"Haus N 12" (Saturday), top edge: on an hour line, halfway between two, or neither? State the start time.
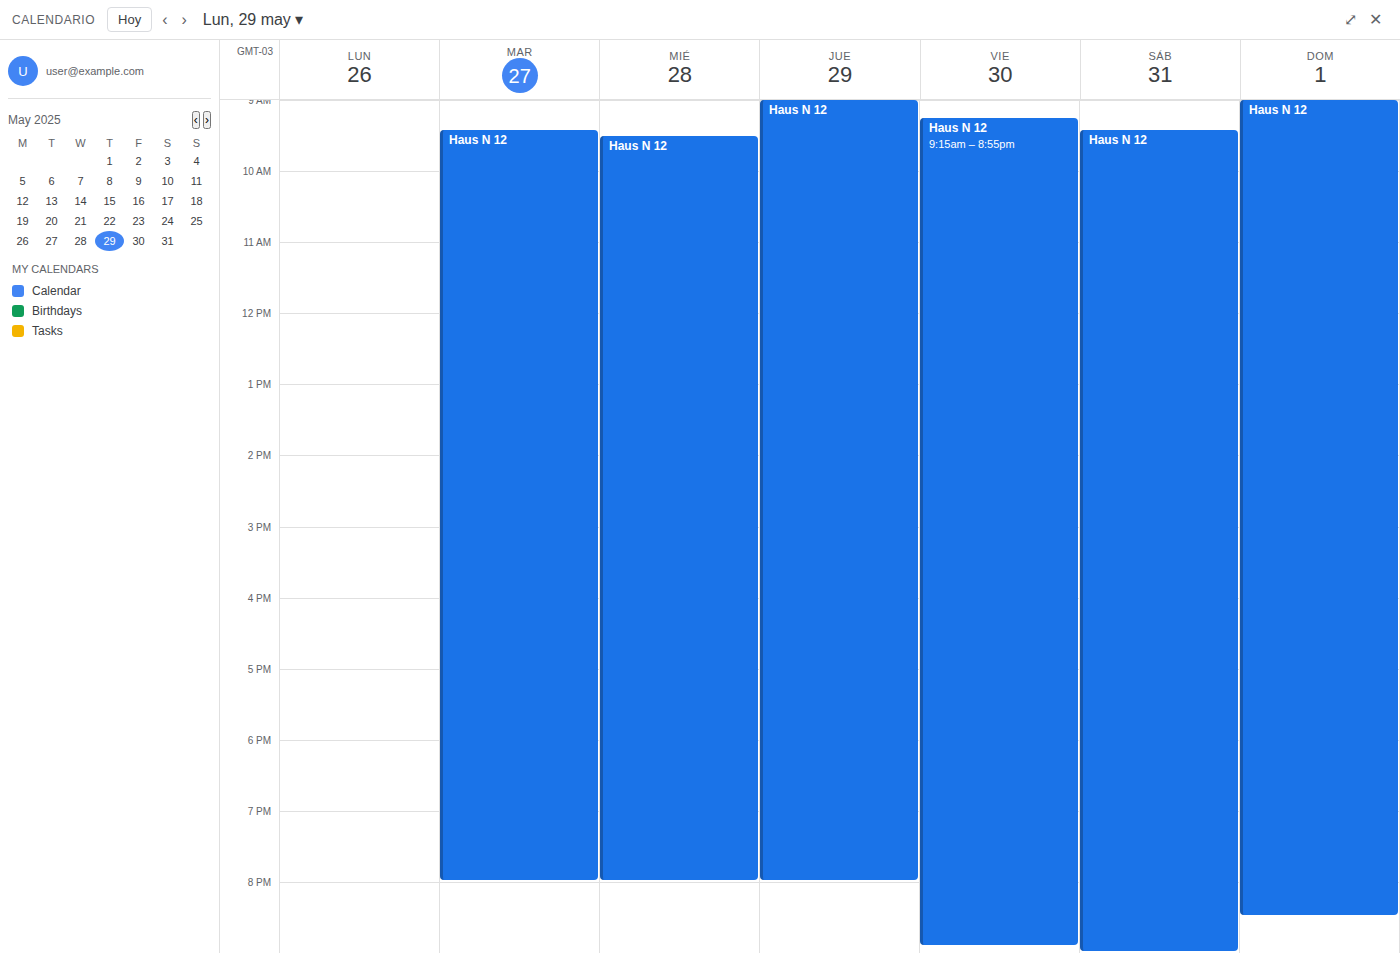
9:25 AM -- neither: 25 minutes below the 9 AM line and 35 minutes above the 10 AM line.